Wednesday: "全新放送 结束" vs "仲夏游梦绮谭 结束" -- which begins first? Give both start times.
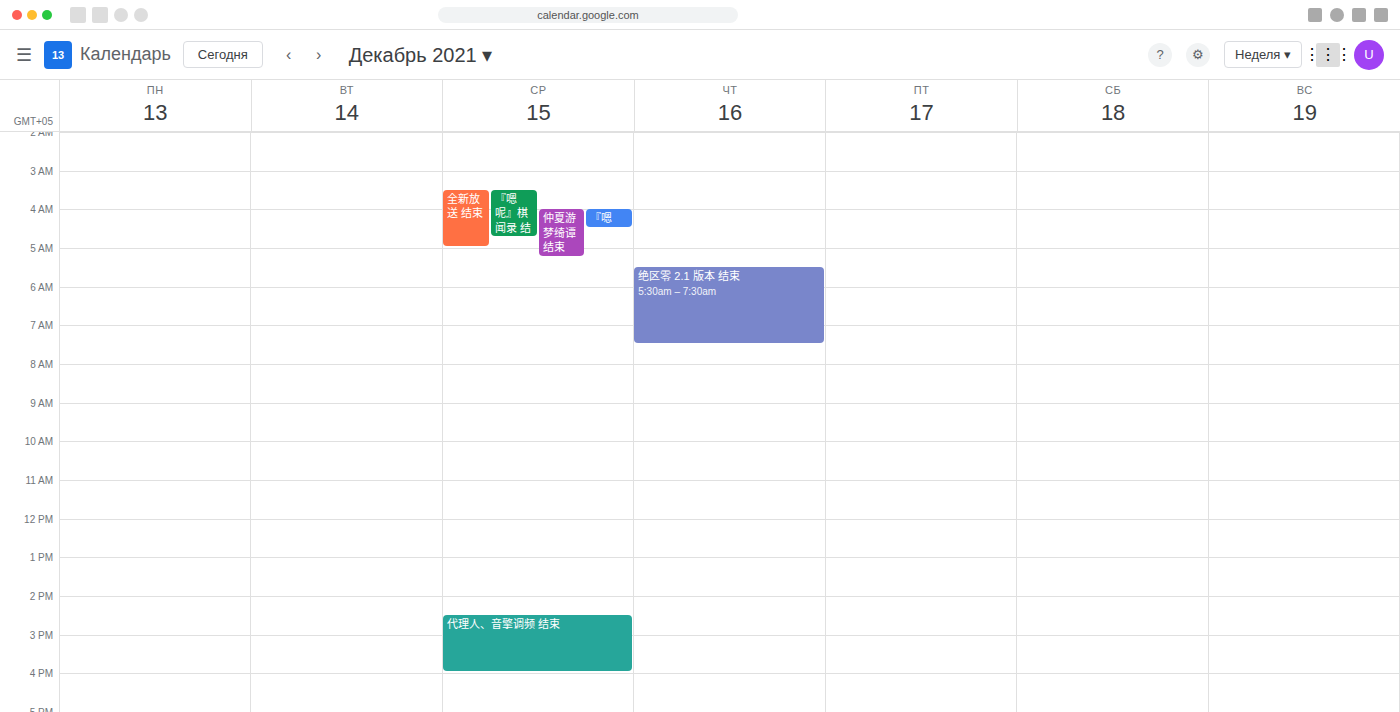
"全新放送 结束" 3:30 AM; "仲夏游梦绮谭 结束" 4:00 AM.